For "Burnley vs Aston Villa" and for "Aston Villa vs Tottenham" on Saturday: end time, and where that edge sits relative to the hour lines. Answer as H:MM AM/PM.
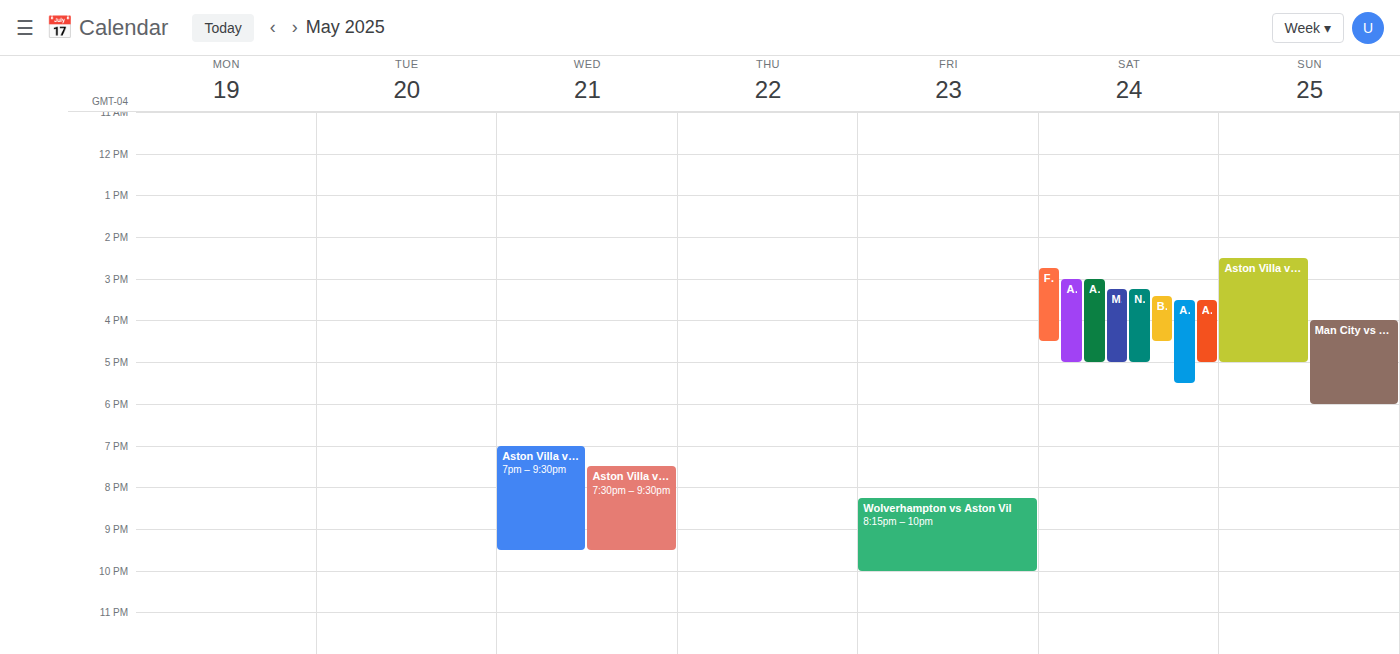
"Burnley vs Aston Villa": 4:30 PM, halfway between the 4 PM and 5 PM lines. "Aston Villa vs Tottenham": 5:30 PM, halfway between the 5 PM and 6 PM lines.